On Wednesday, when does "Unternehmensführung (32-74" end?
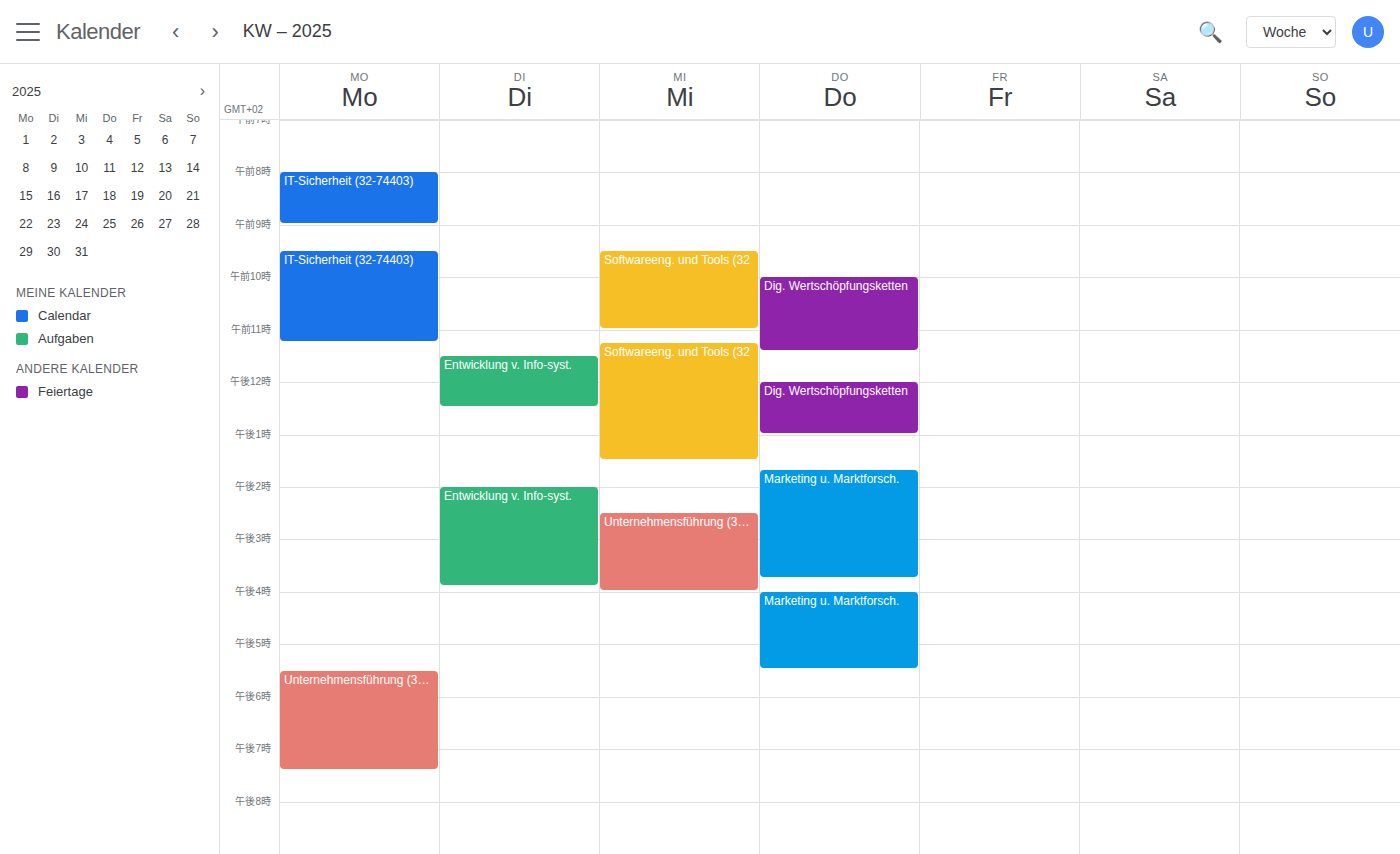
4:00 PM